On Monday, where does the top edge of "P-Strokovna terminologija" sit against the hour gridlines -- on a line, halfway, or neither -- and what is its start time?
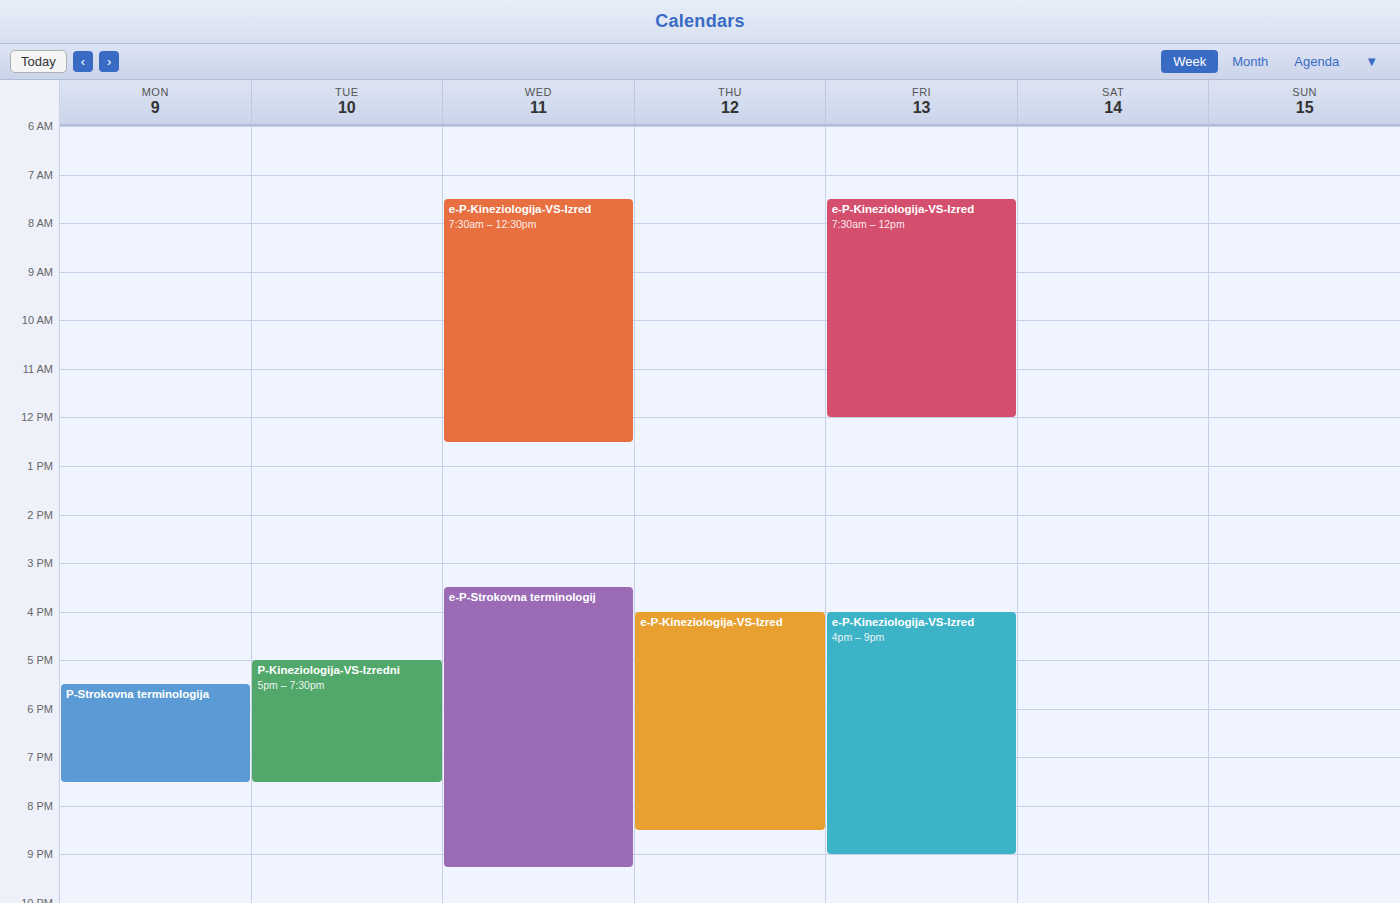
5:30 PM -- halfway between the 5 PM and 6 PM lines.